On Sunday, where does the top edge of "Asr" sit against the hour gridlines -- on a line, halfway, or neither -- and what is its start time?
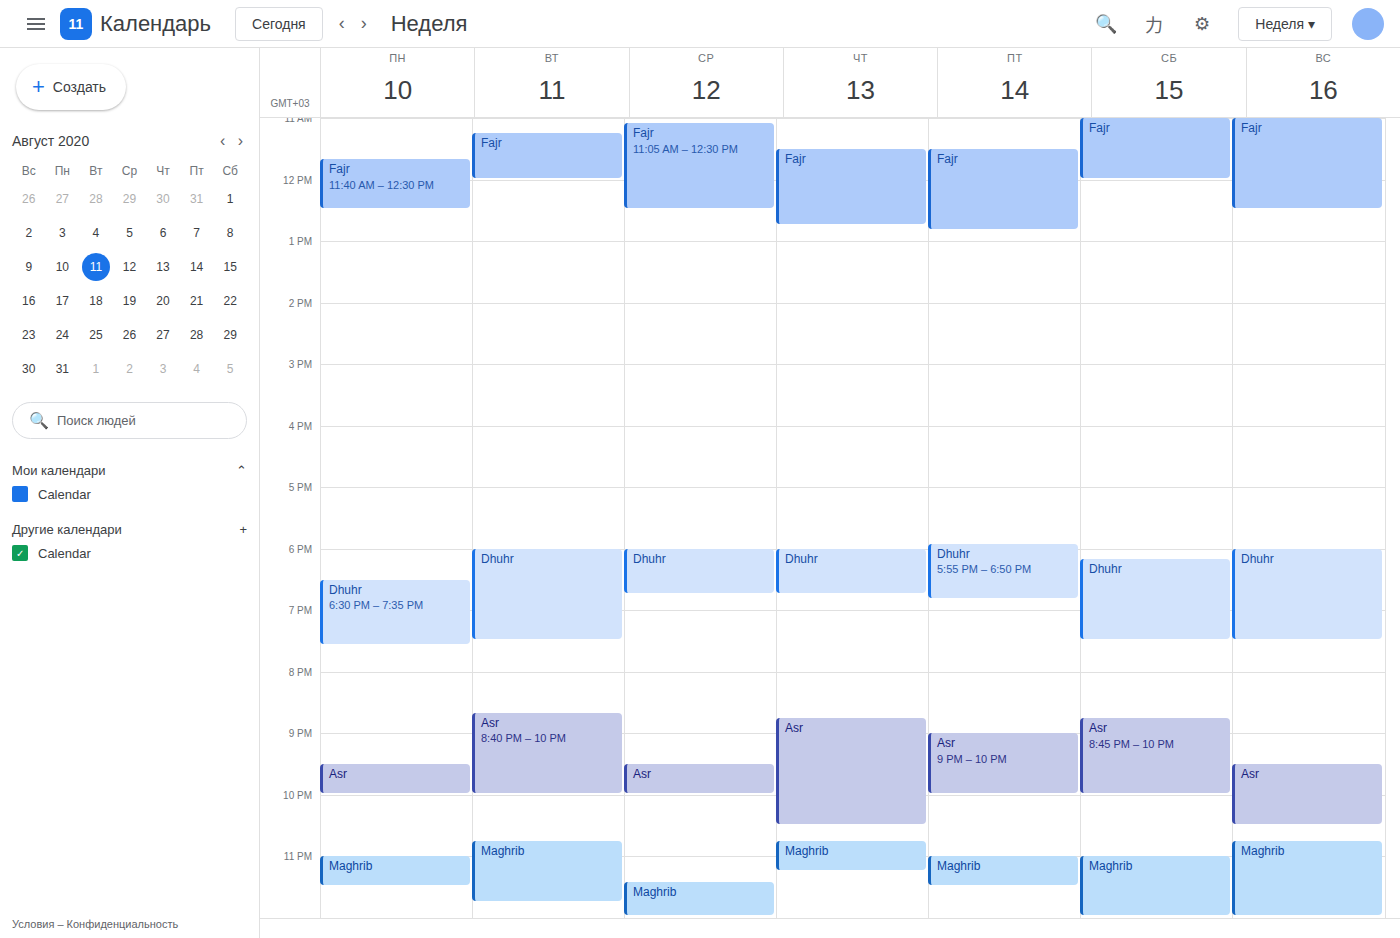
9:30 PM -- halfway between the 9 PM and 10 PM lines.